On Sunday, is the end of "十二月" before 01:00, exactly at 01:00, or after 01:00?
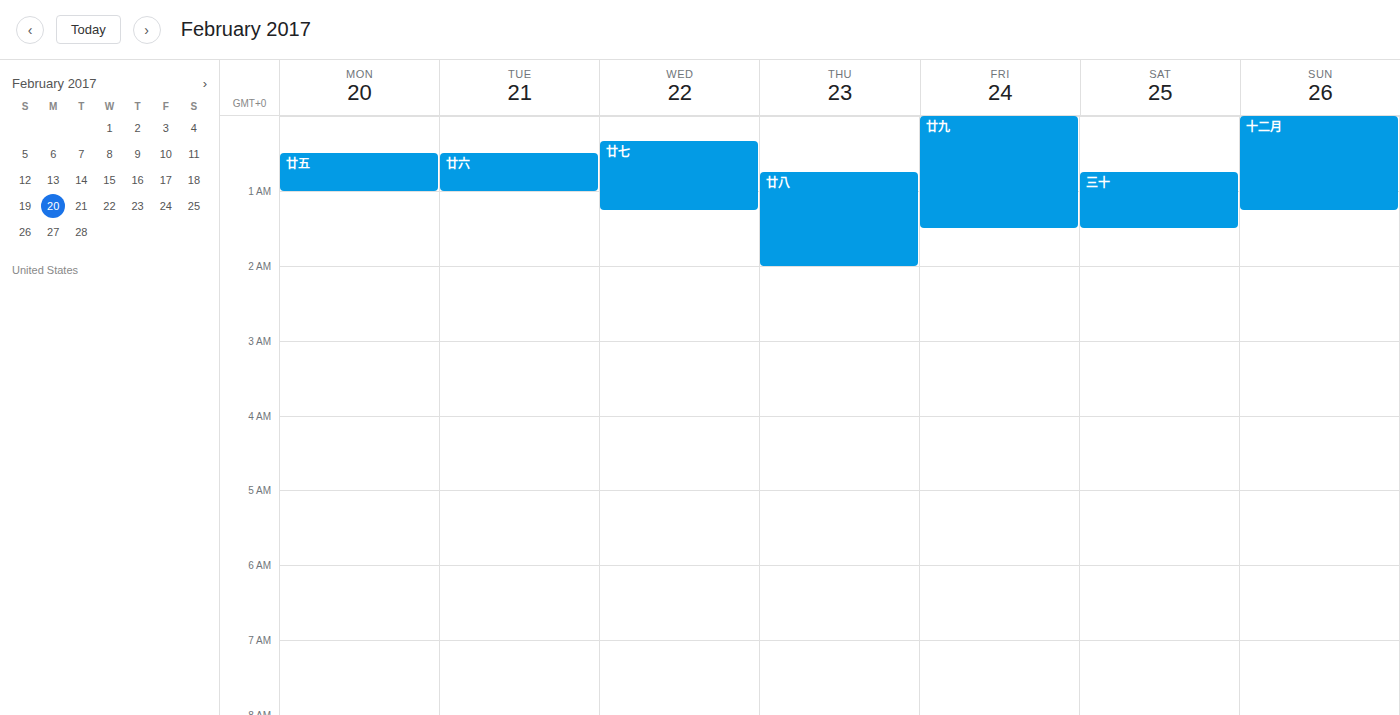
01:15 -- after 01:00, 15 minutes below the 01:00 line.